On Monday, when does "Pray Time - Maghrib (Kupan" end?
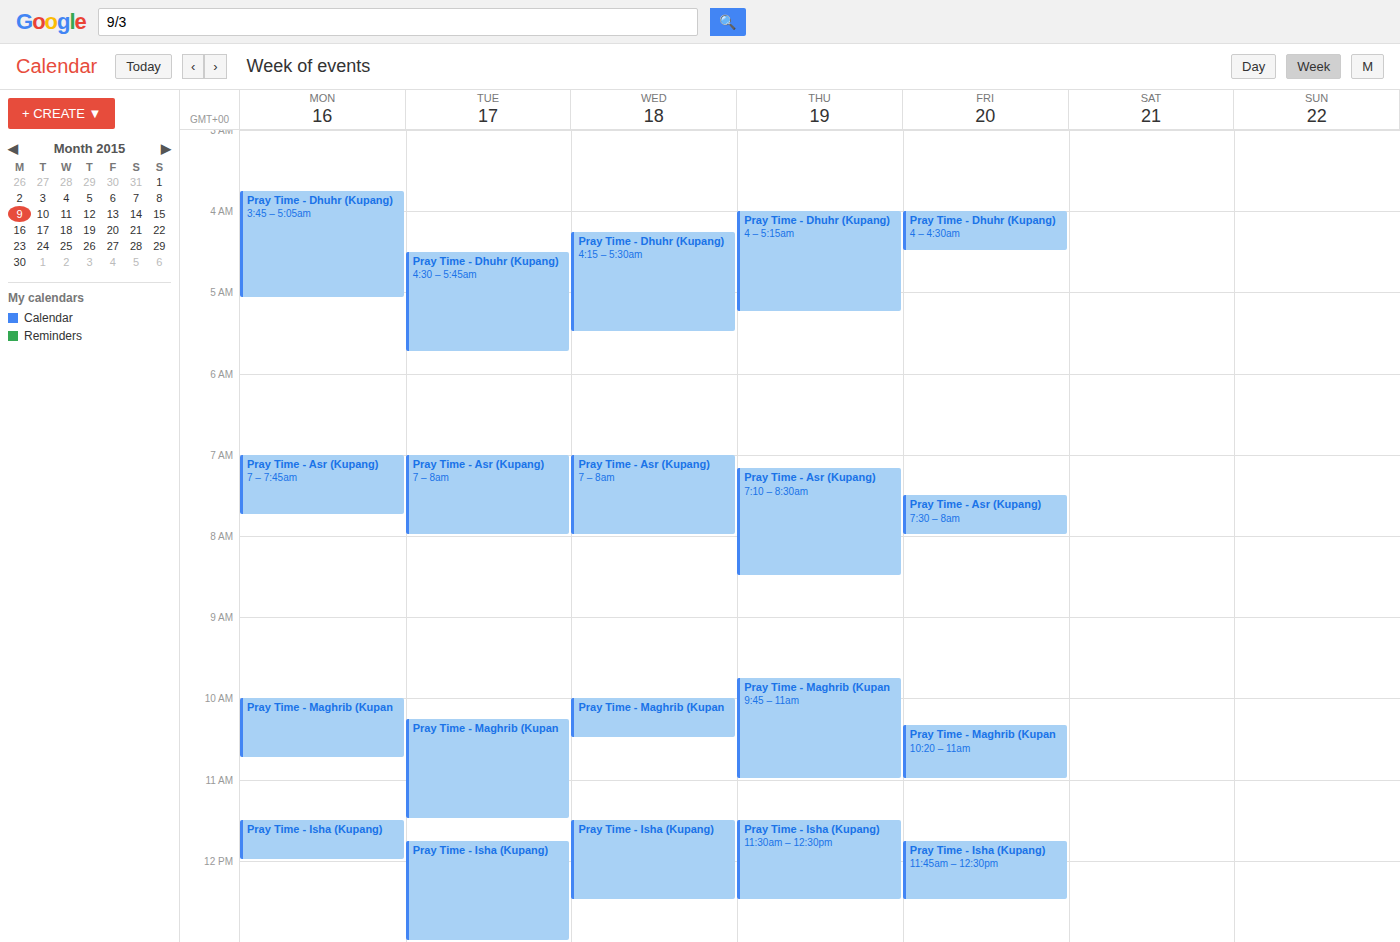
10:45 AM